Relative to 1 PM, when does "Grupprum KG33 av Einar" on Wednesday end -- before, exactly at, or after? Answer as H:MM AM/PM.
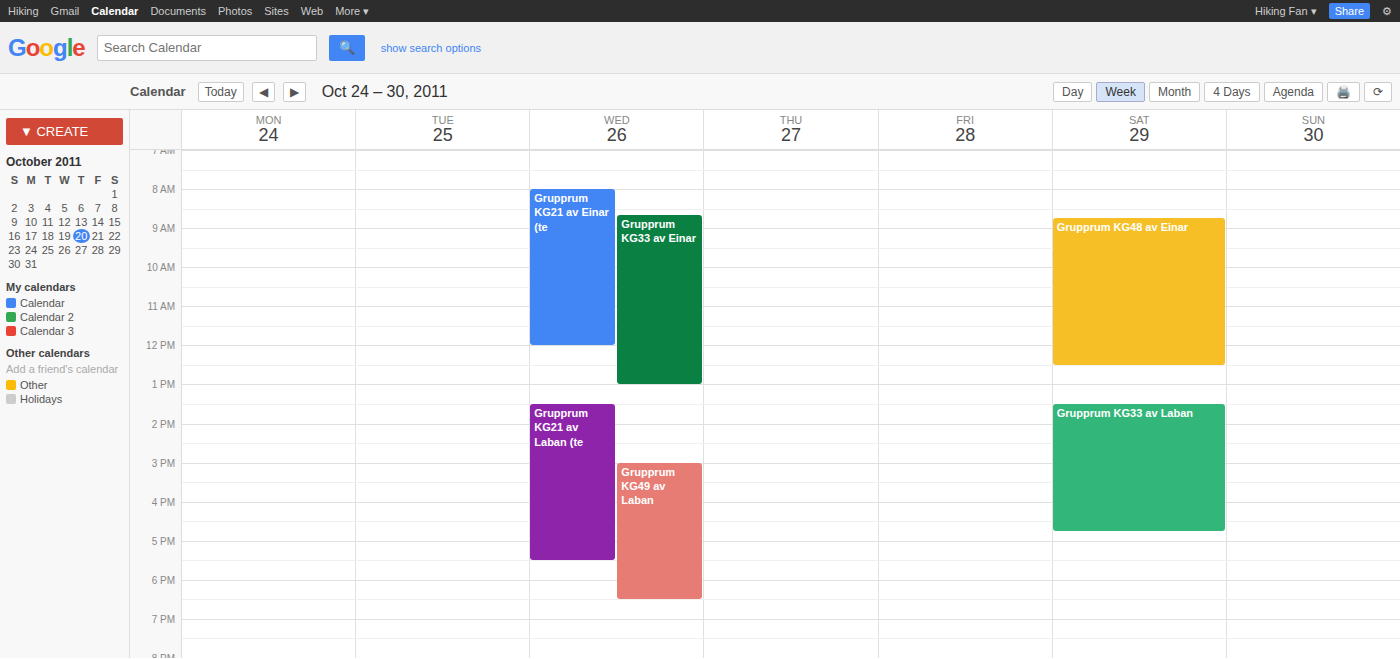
1:00 PM -- exactly at 1 PM, on the 1 PM line.